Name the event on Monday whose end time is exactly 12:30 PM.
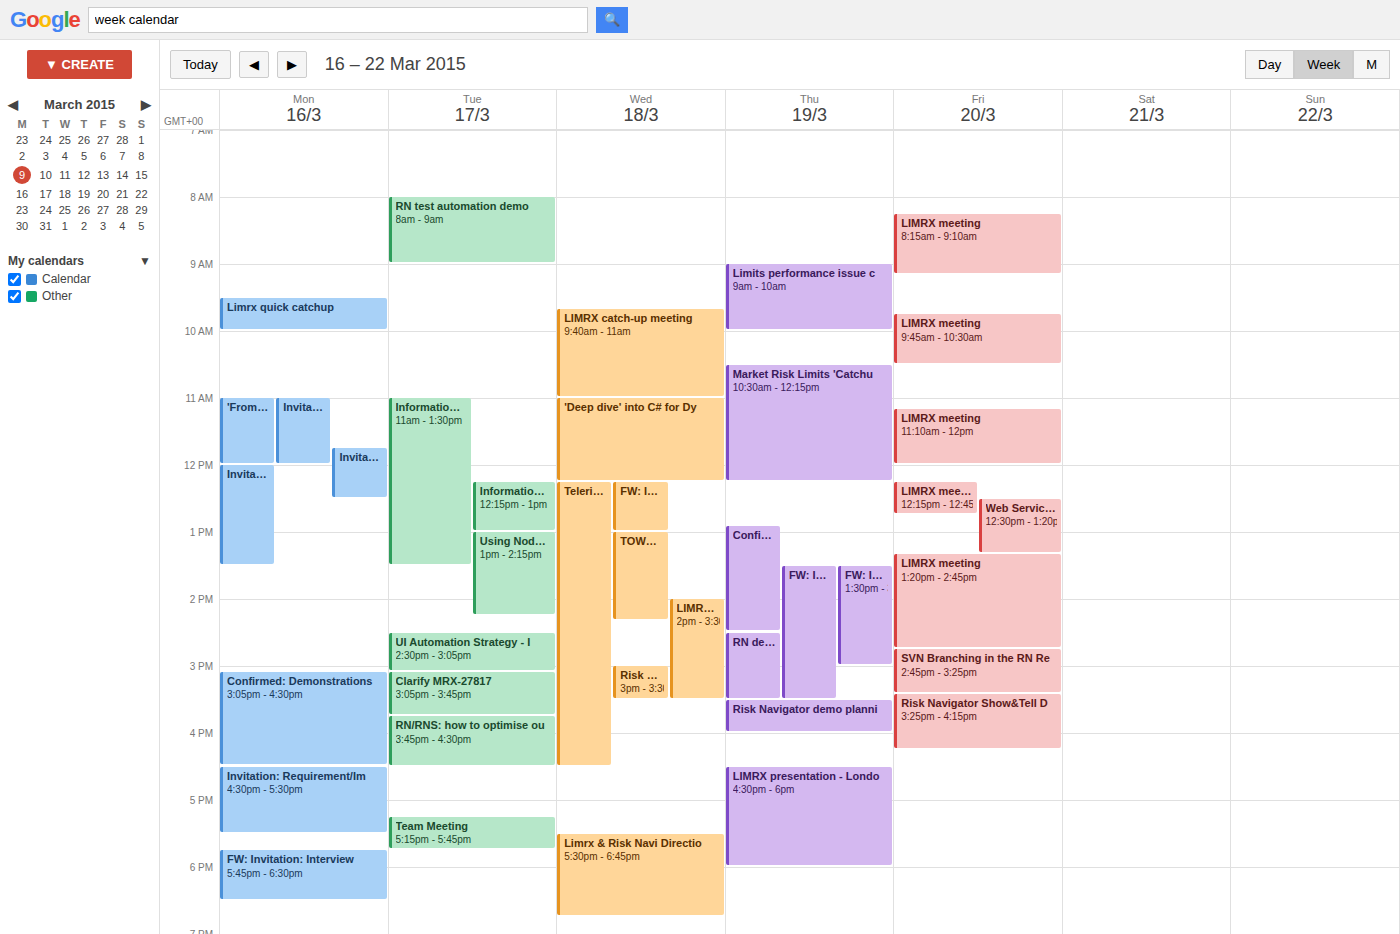
"Invitation: Demonstrations"